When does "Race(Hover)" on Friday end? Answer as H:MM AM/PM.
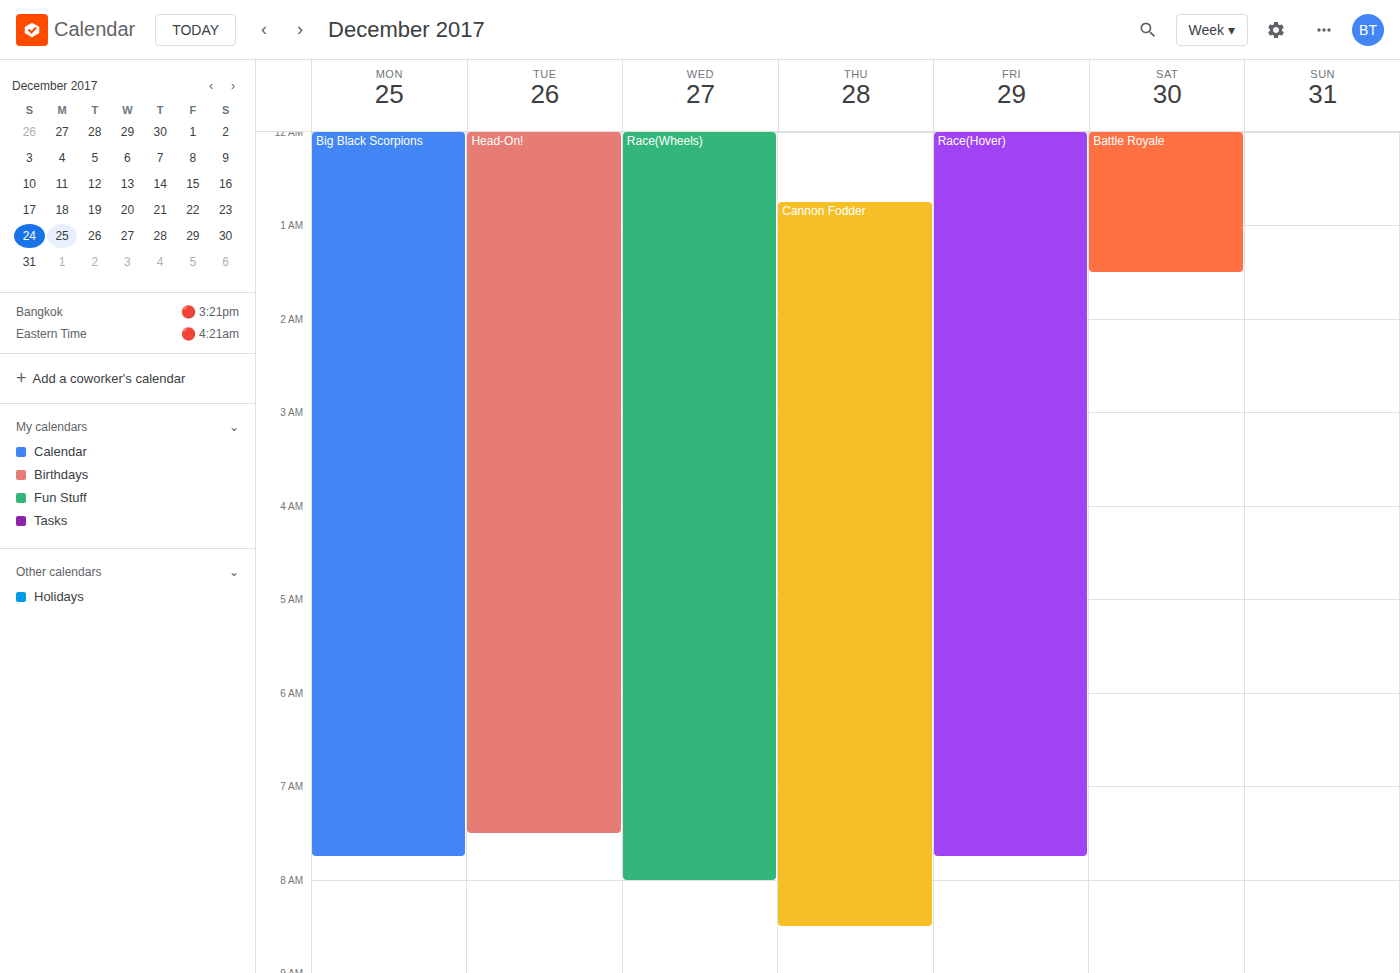
7:45 AM